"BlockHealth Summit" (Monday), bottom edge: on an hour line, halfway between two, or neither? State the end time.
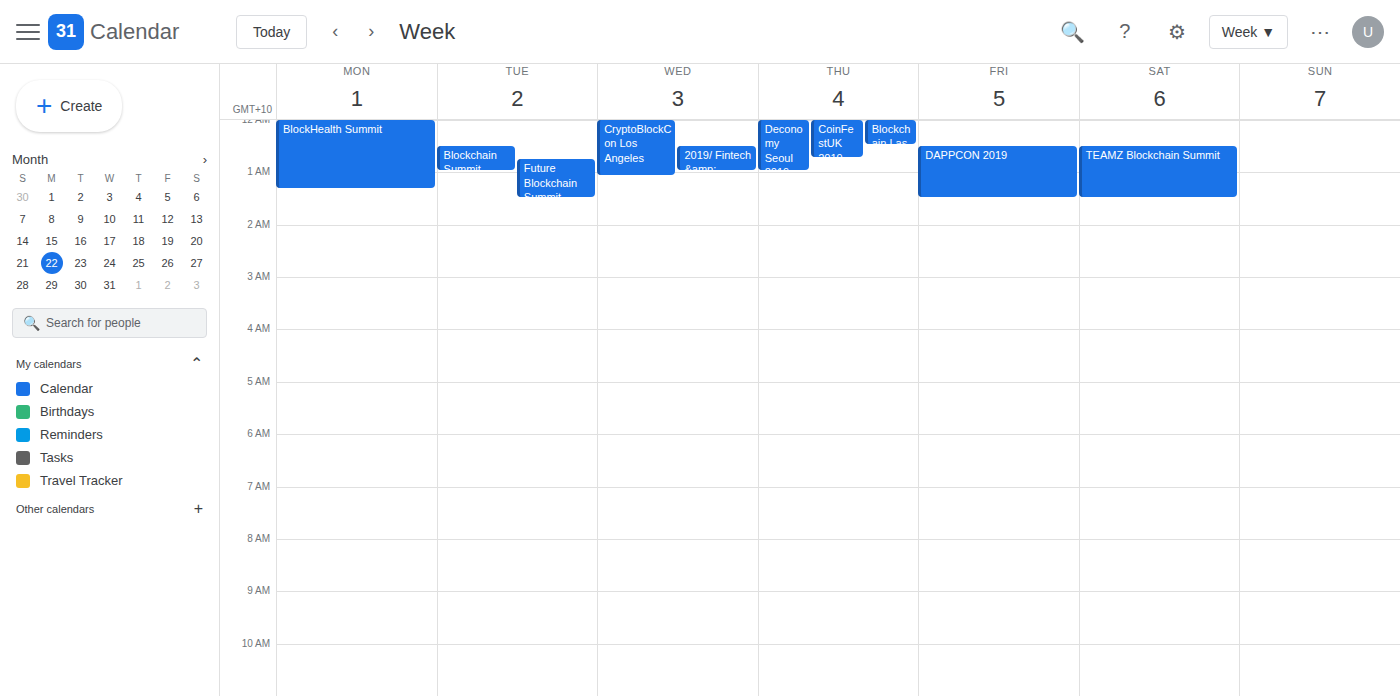
01:20 -- neither: 20 minutes below the 01:00 line and 40 minutes above the 02:00 line.